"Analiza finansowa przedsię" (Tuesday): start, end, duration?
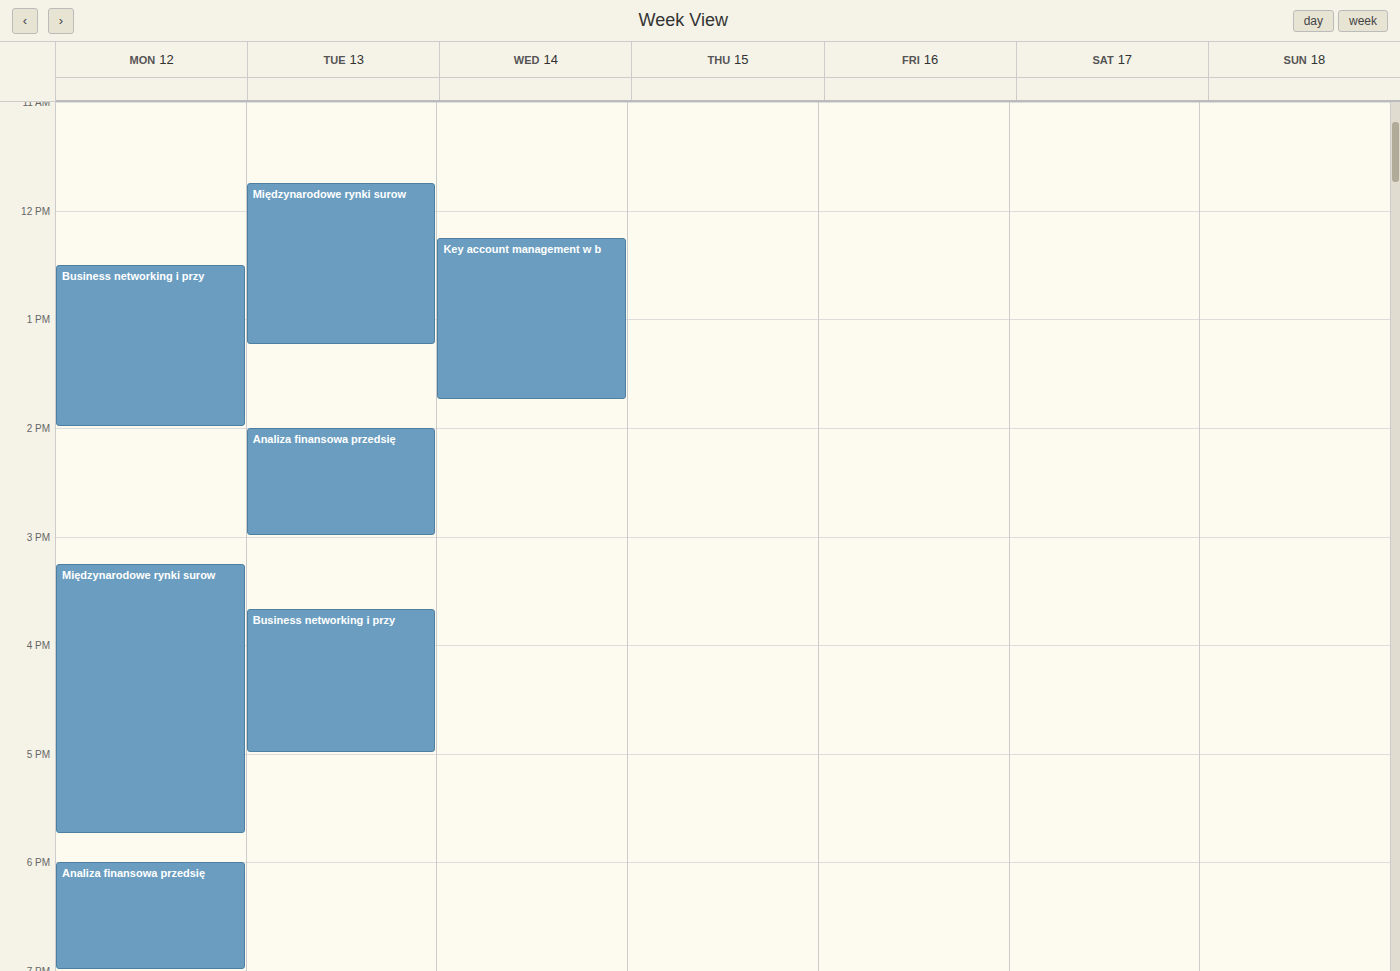
2:00 PM to 3:00 PM, 1 hour